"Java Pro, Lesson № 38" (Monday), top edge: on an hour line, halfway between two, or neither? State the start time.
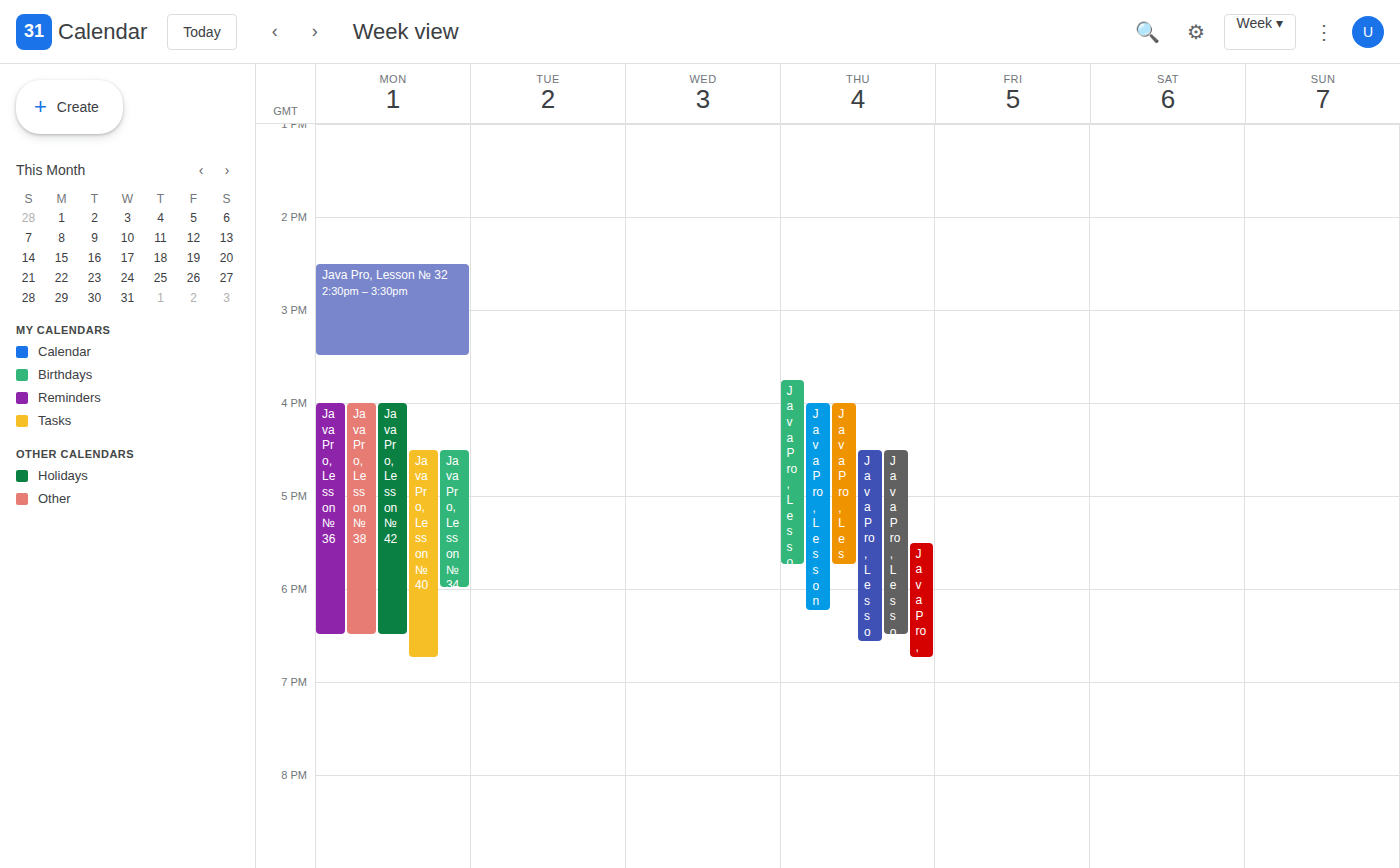
4:00 PM -- exactly on the 4 PM line.